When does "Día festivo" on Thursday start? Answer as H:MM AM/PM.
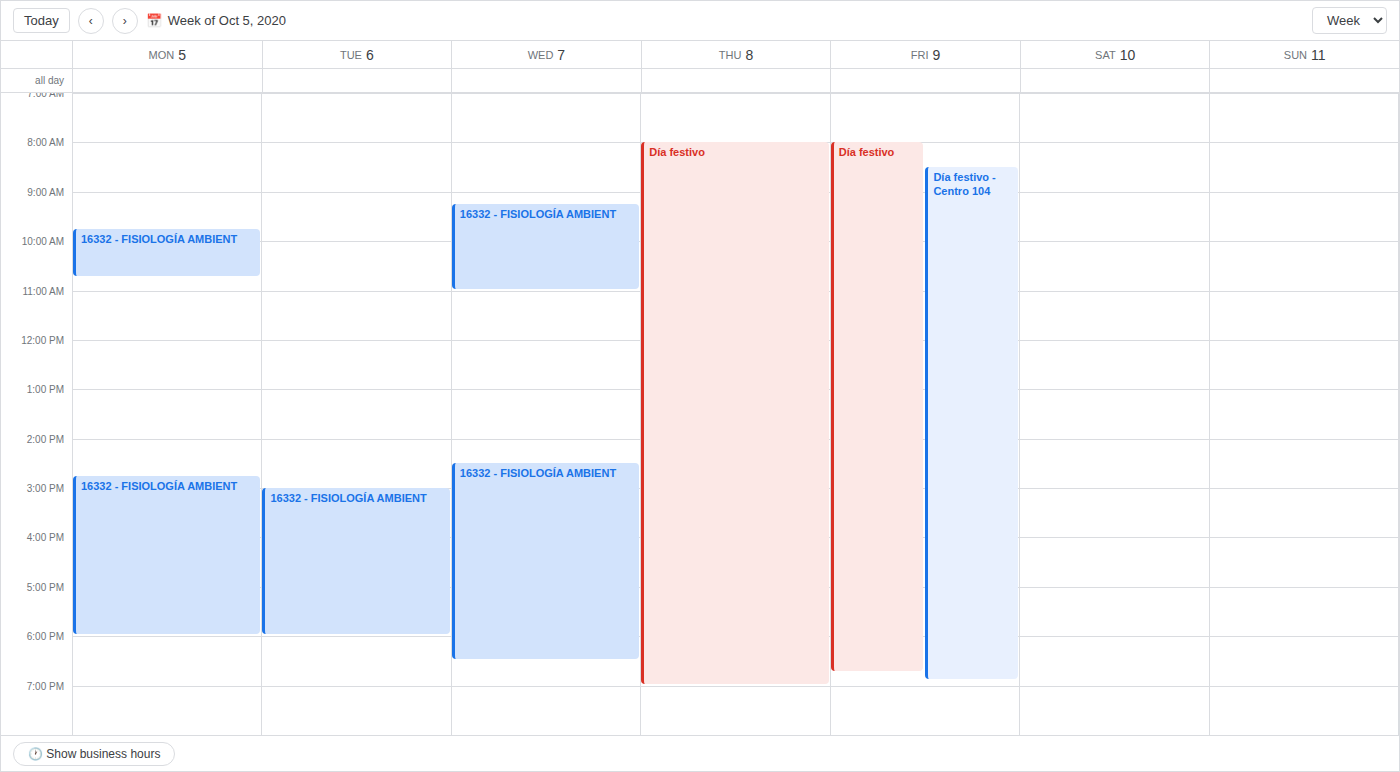
8:00 AM